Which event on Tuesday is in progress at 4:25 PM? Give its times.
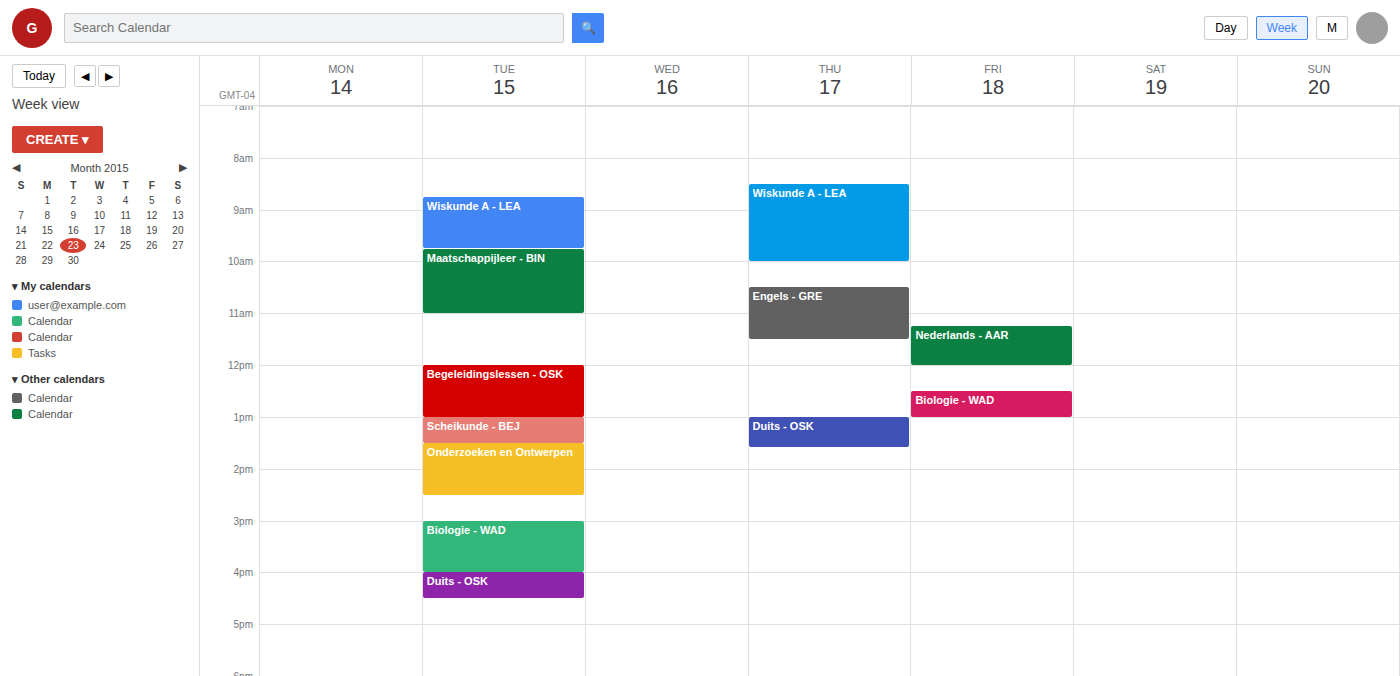
"Duits - OSK", 4:00 PM to 4:30 PM